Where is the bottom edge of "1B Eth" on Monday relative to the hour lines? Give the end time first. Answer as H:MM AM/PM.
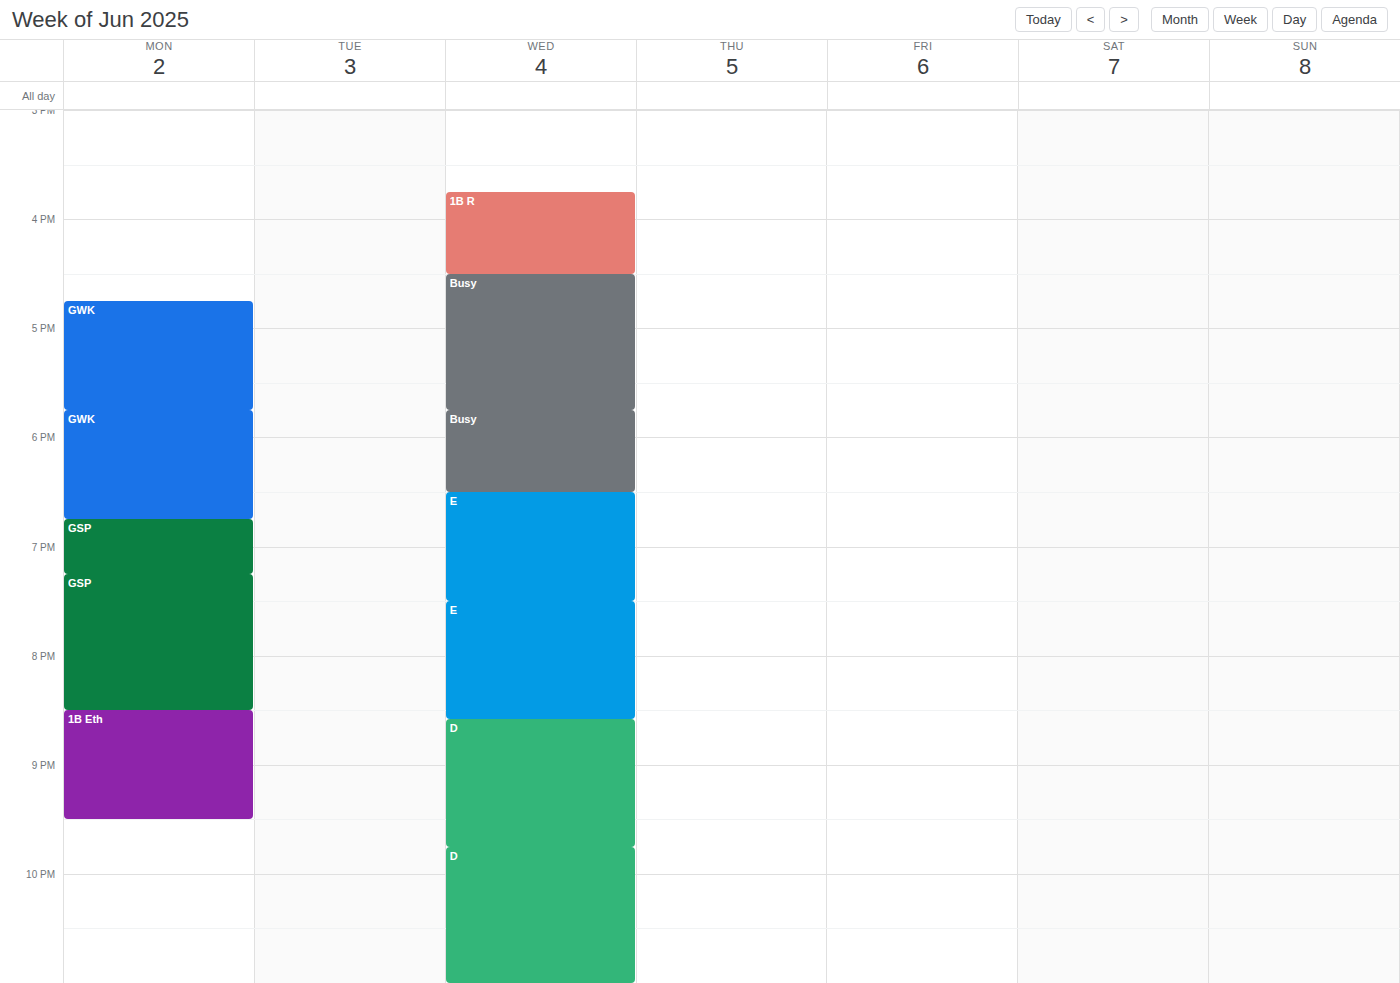
9:30 PM -- halfway between the 9 PM and 10 PM lines.